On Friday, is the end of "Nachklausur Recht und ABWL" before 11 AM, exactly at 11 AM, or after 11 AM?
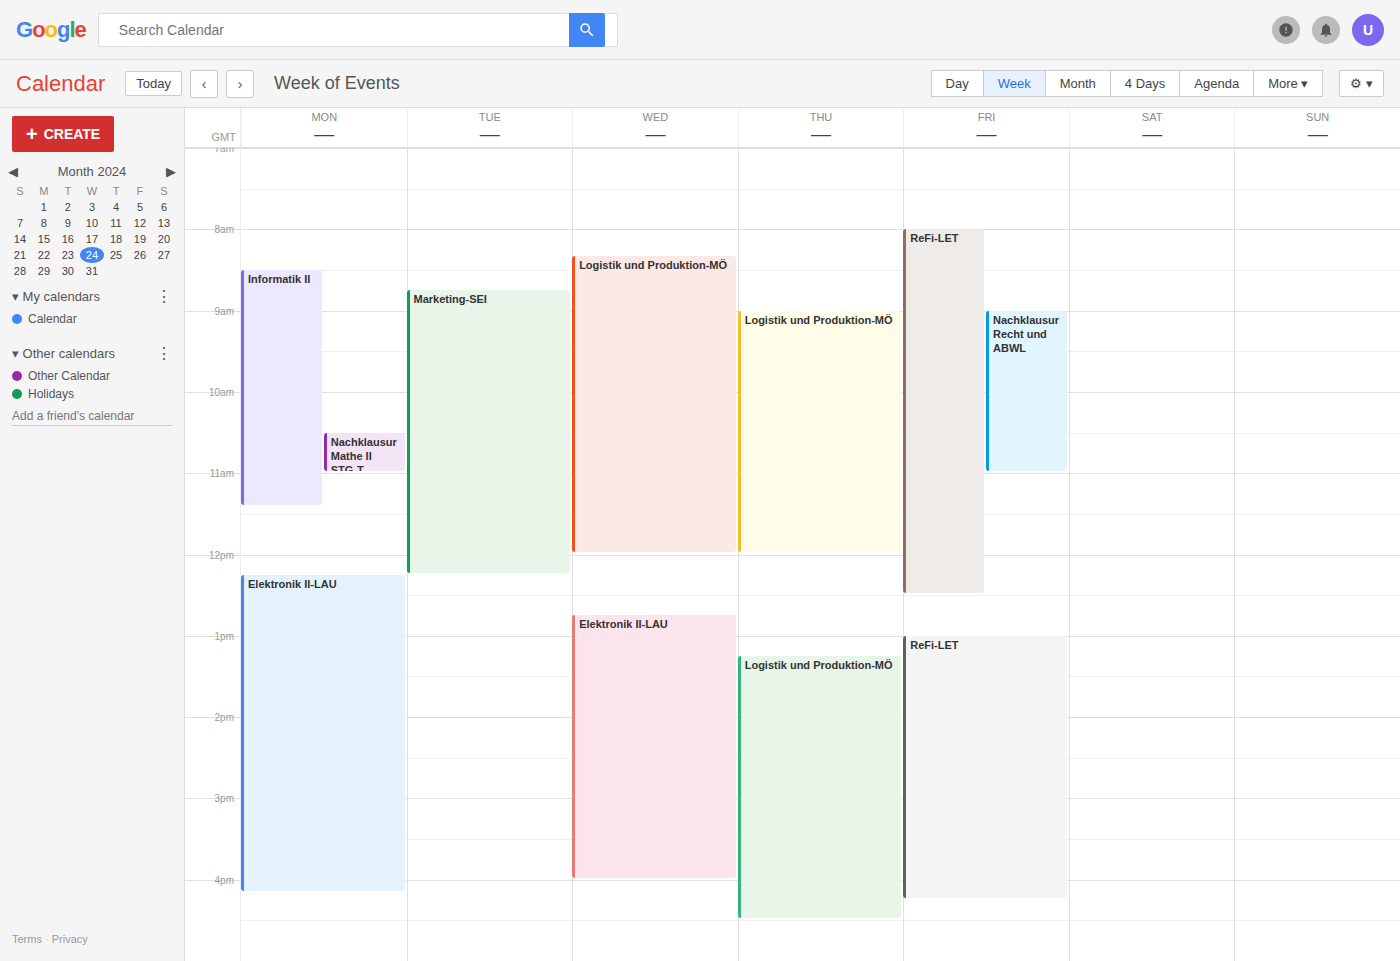
11:00 AM -- exactly at 11 AM, on the 11 AM line.